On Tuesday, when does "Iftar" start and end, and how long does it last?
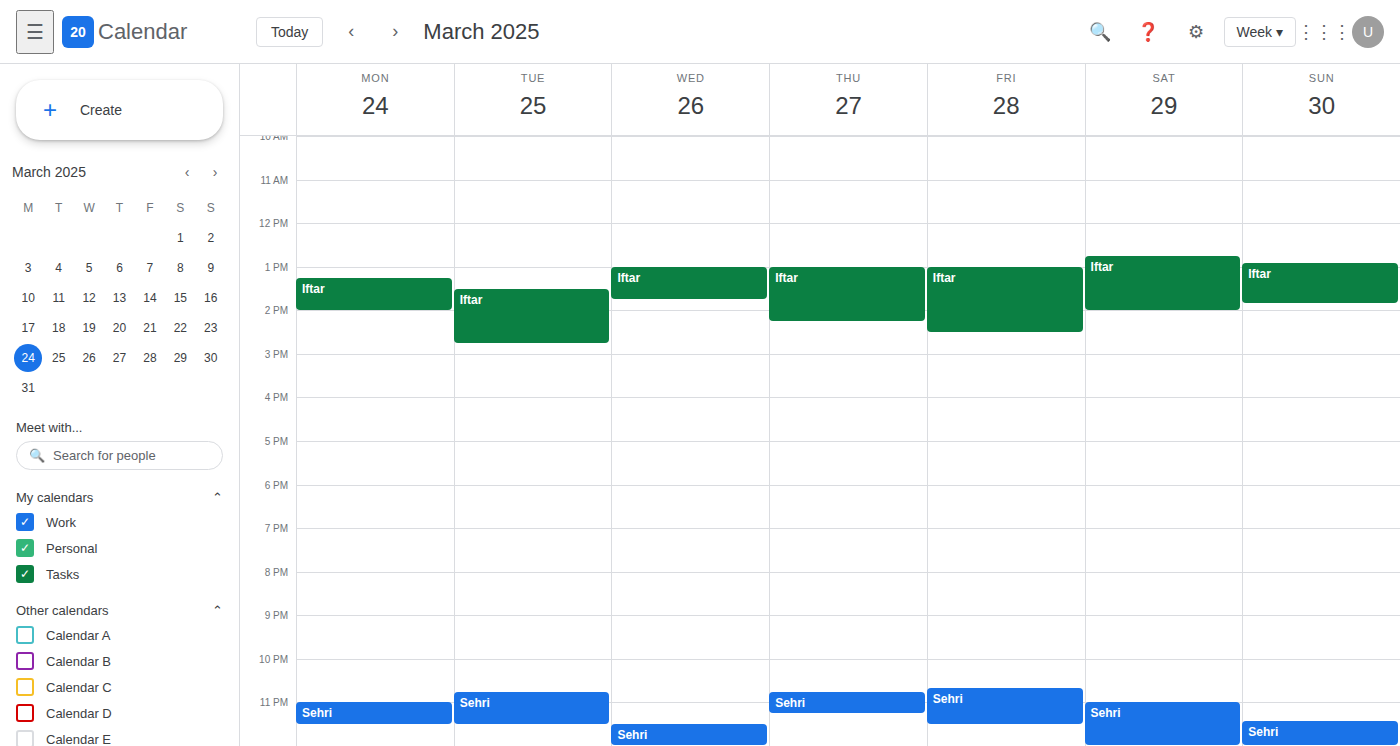
1:30 PM to 2:45 PM, 1 hour 15 minutes